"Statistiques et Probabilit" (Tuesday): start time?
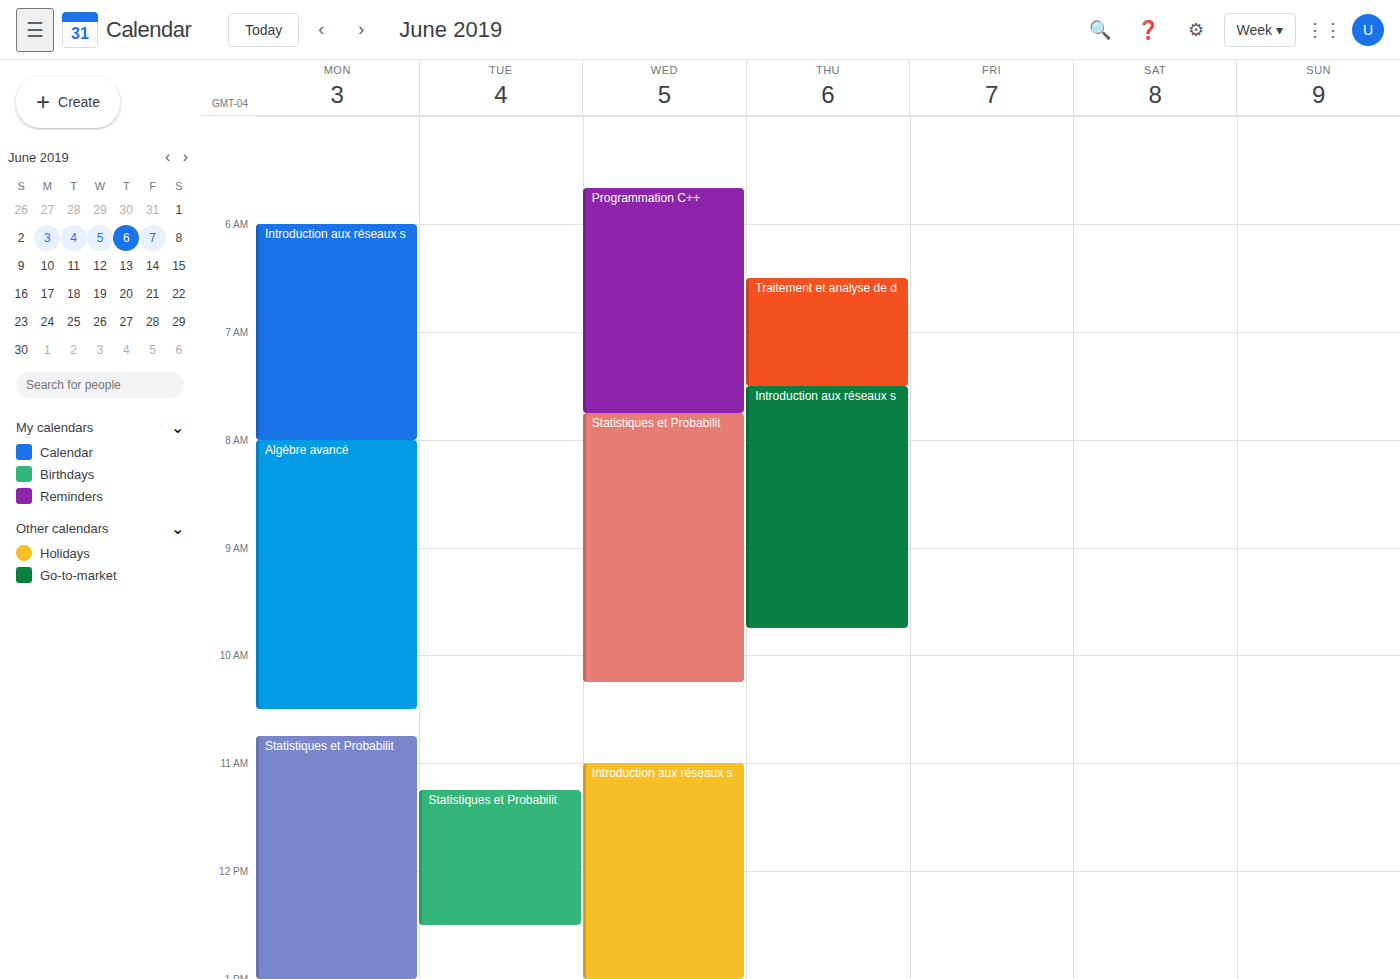
11:15 AM